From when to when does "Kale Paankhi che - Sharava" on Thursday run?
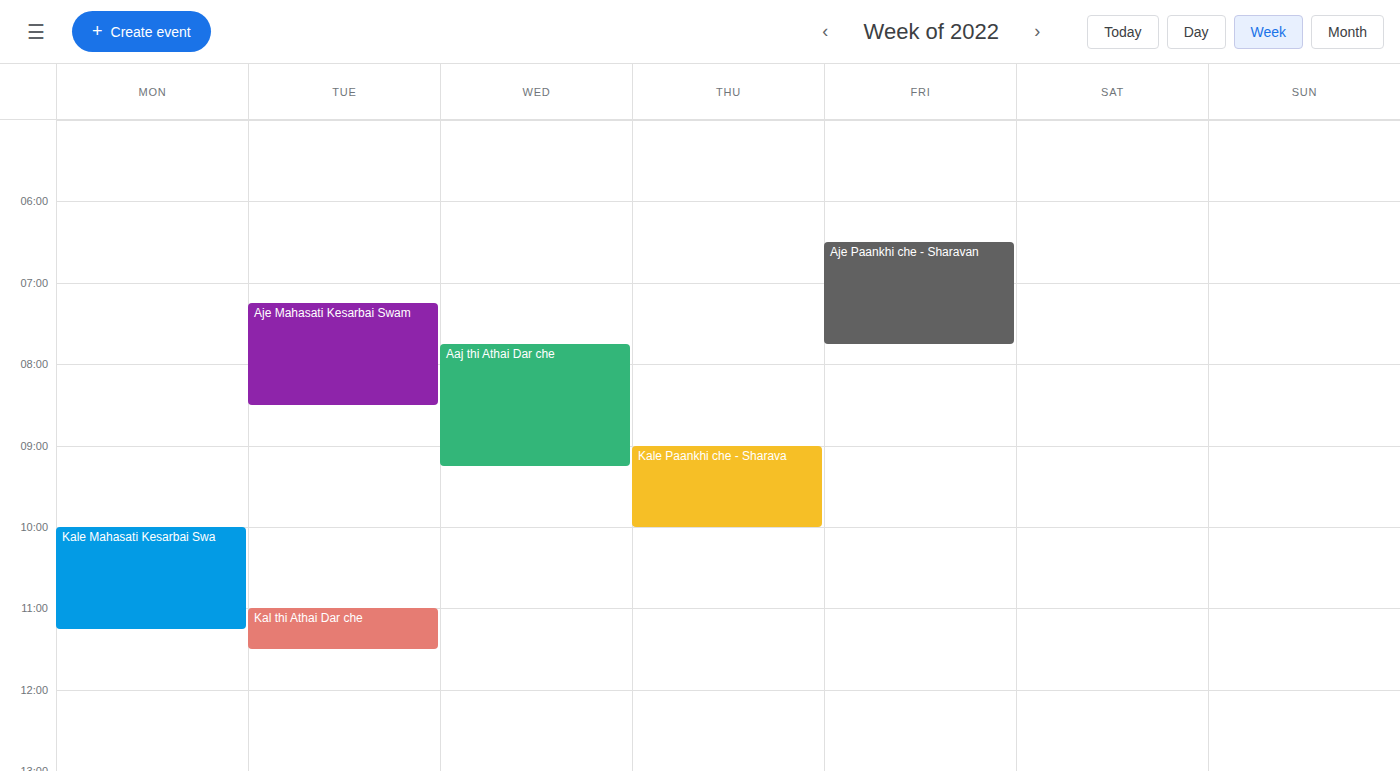
9:00 AM to 10:00 AM